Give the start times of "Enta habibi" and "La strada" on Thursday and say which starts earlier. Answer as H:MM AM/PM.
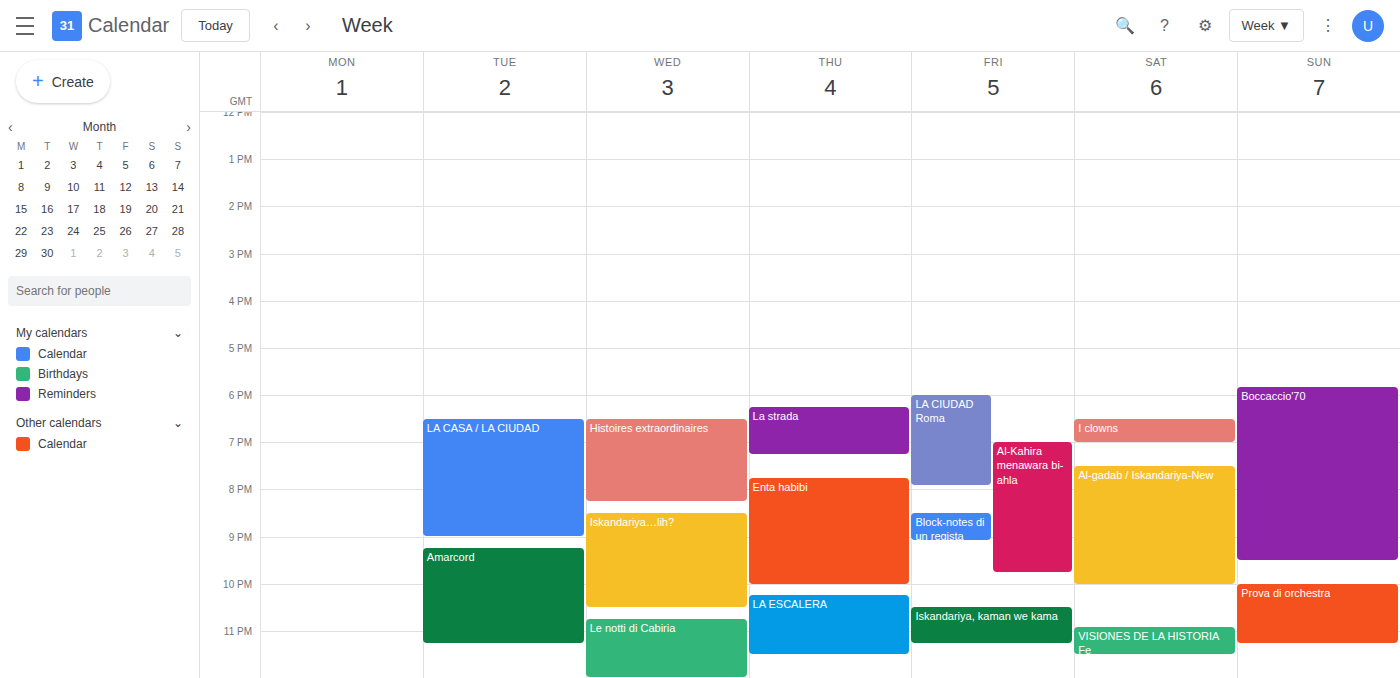
"La strada" 6:15 PM; "Enta habibi" 7:45 PM.